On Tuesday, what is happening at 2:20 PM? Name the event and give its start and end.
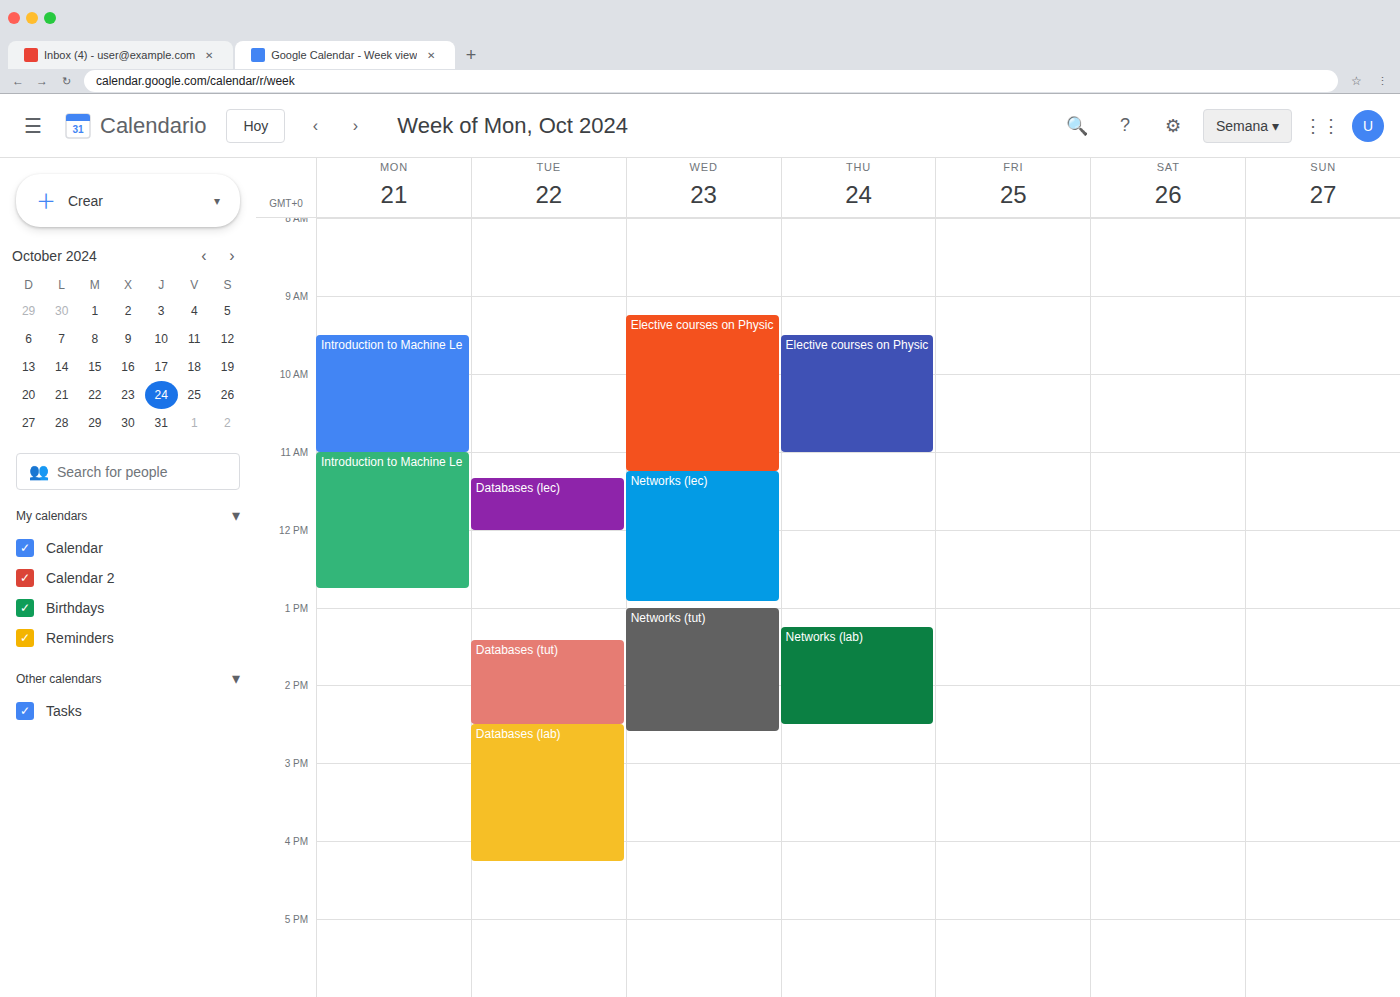
"Databases (tut)", 1:25 PM to 2:30 PM